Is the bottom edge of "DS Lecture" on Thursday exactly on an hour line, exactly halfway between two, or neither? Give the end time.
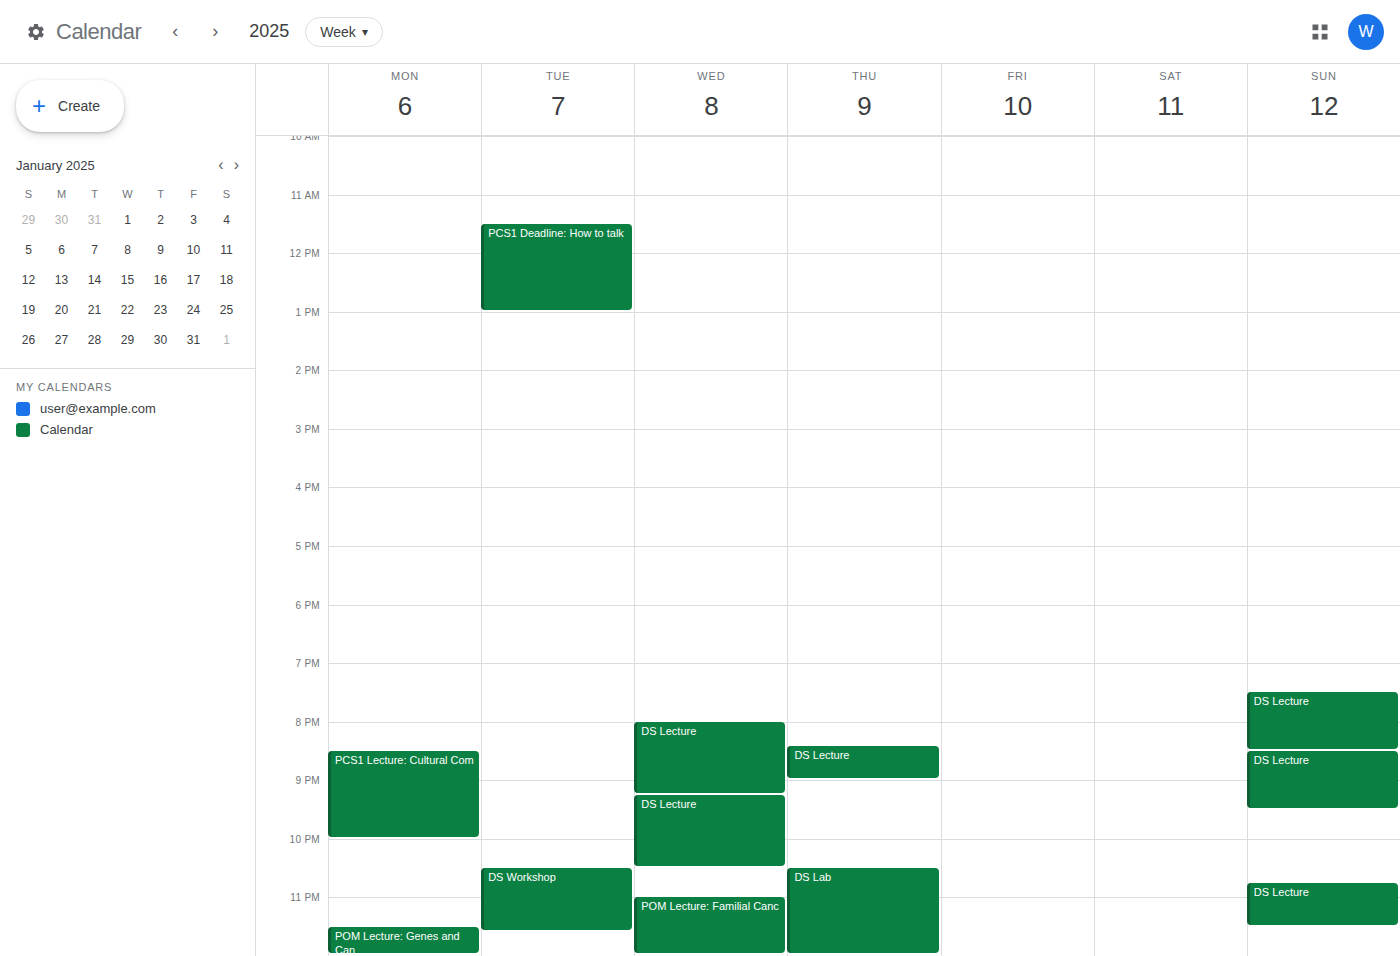
21:00 -- exactly on the 21:00 line.